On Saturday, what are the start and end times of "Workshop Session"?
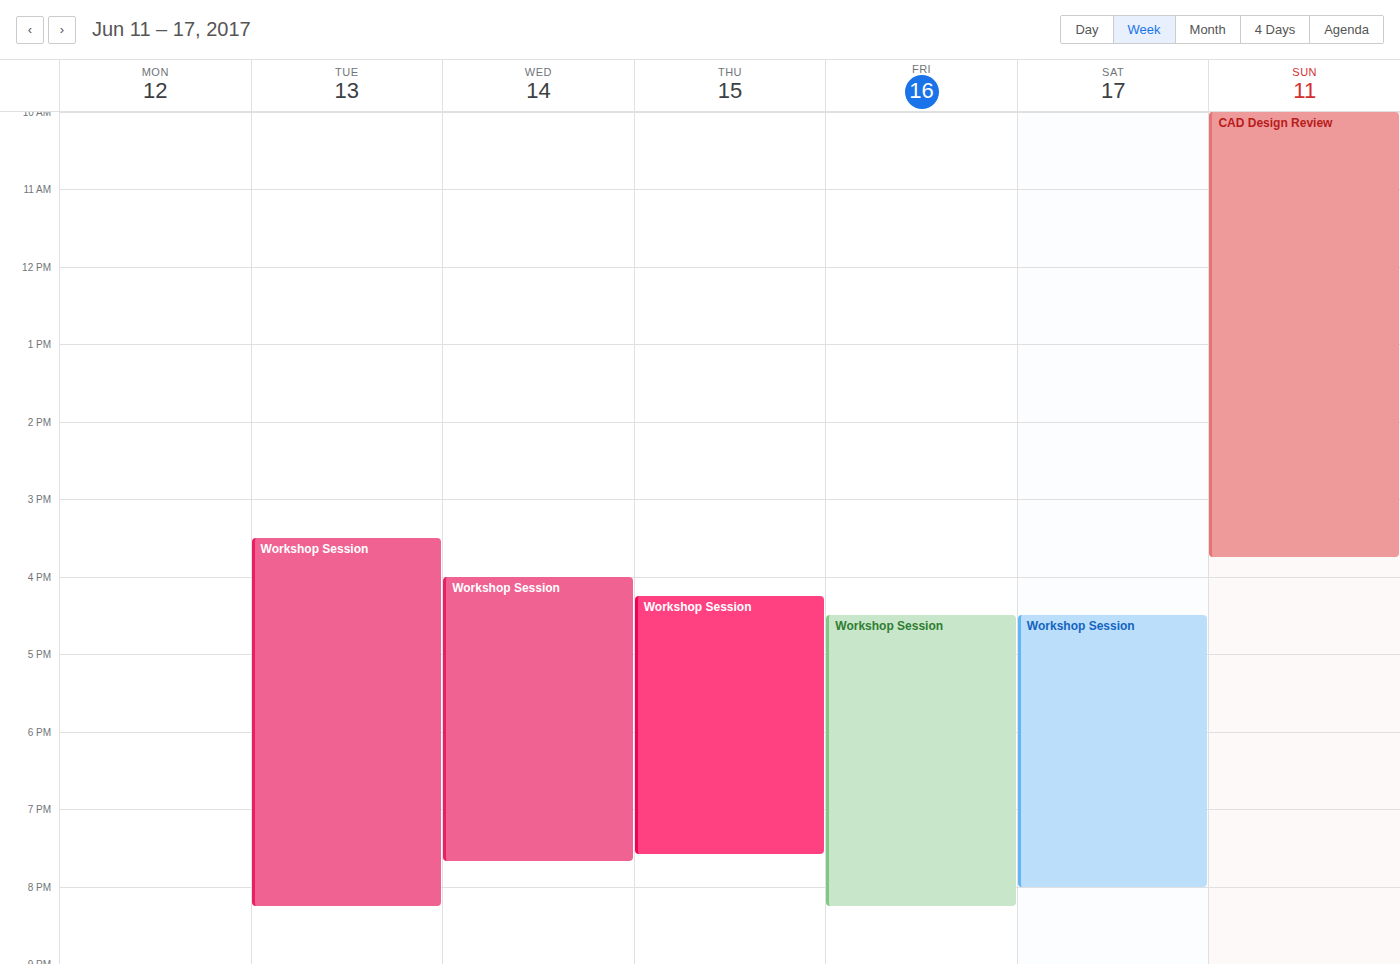
4:30 PM to 8:00 PM